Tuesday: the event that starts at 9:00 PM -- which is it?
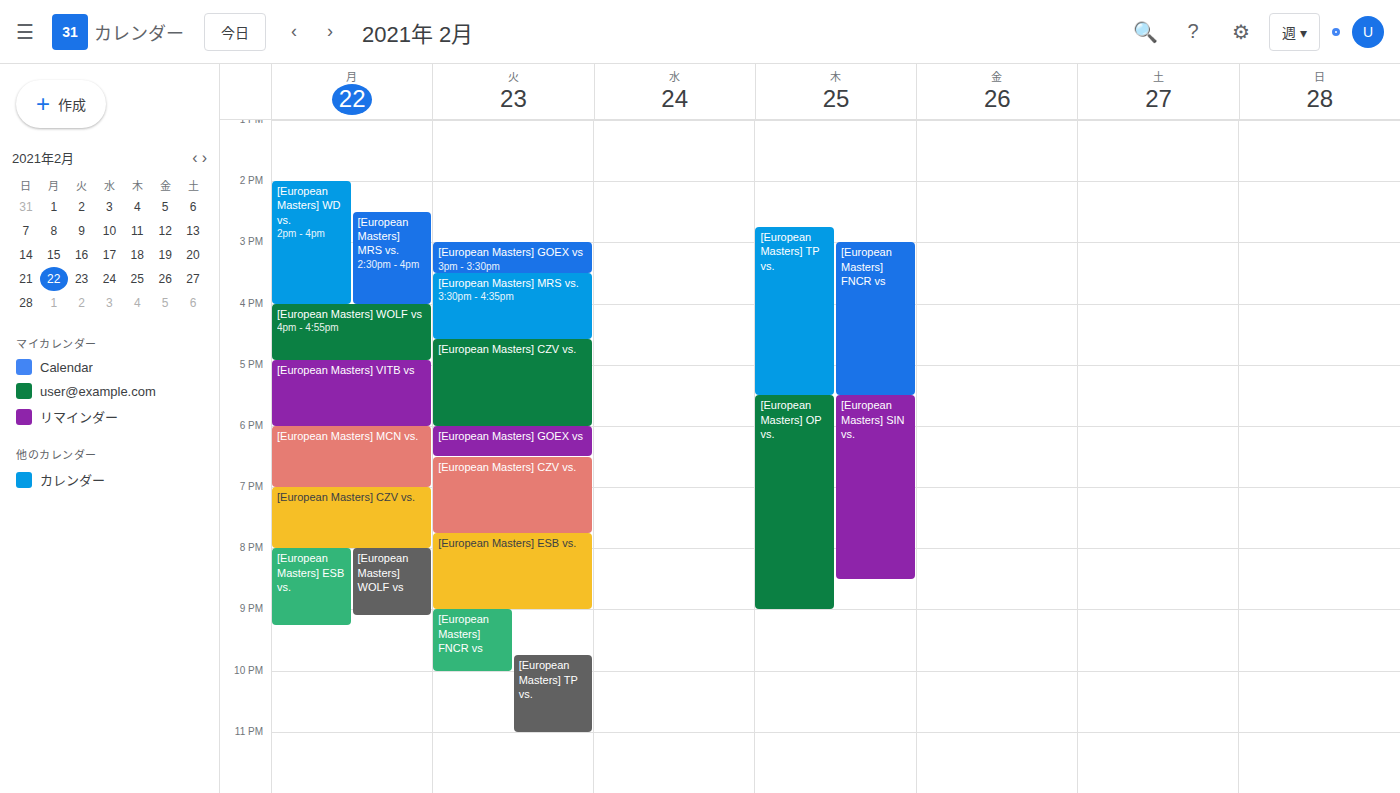
"[European Masters] FNCR vs"